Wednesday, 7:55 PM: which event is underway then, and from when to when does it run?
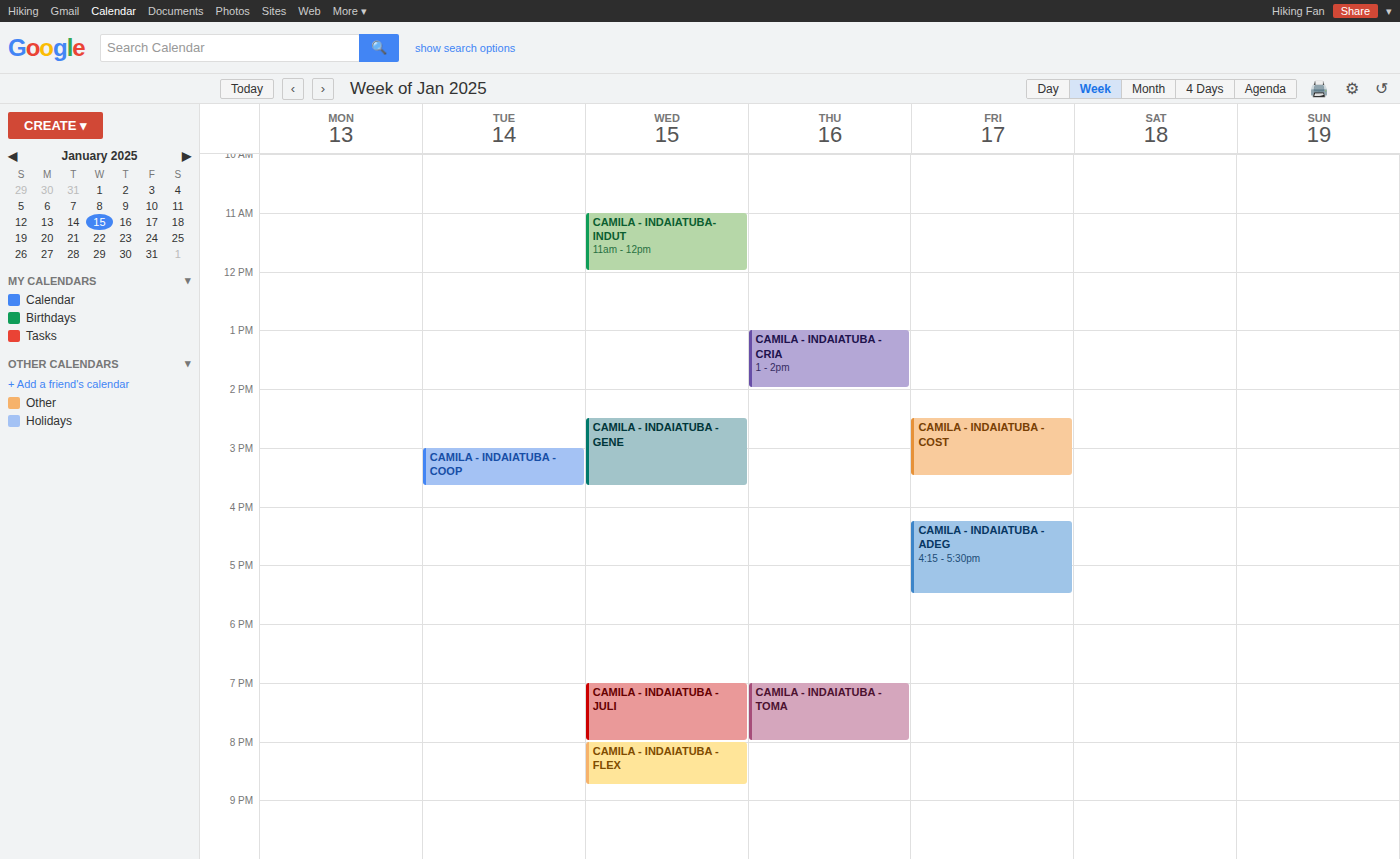
"CAMILA - INDAIATUBA - JULI", 7:00 PM to 8:00 PM